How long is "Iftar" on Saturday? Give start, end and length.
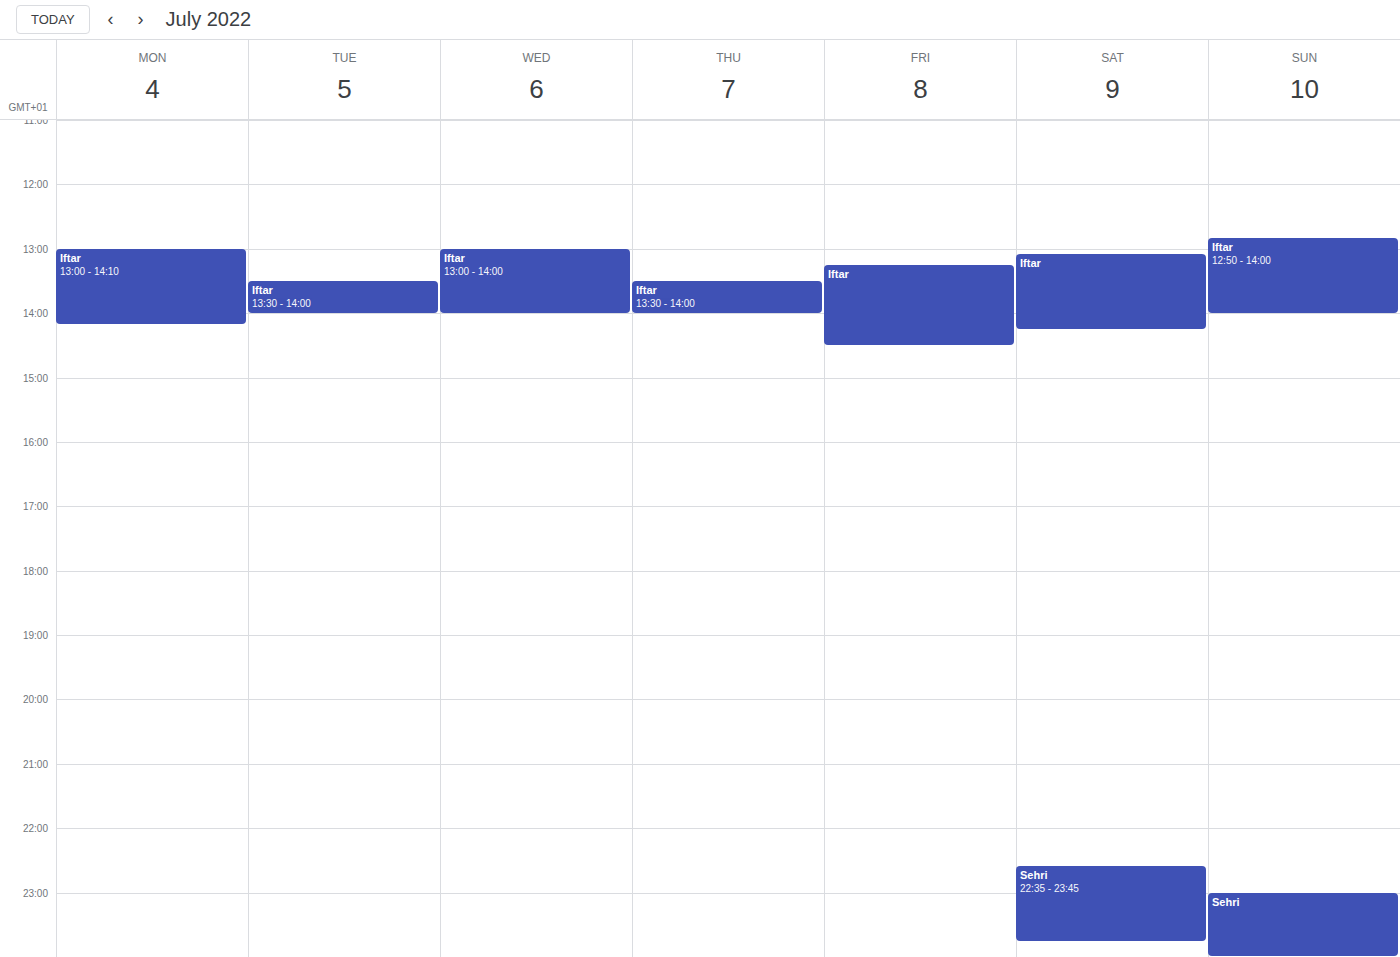
1:05 PM to 2:15 PM, 1 hour 10 minutes